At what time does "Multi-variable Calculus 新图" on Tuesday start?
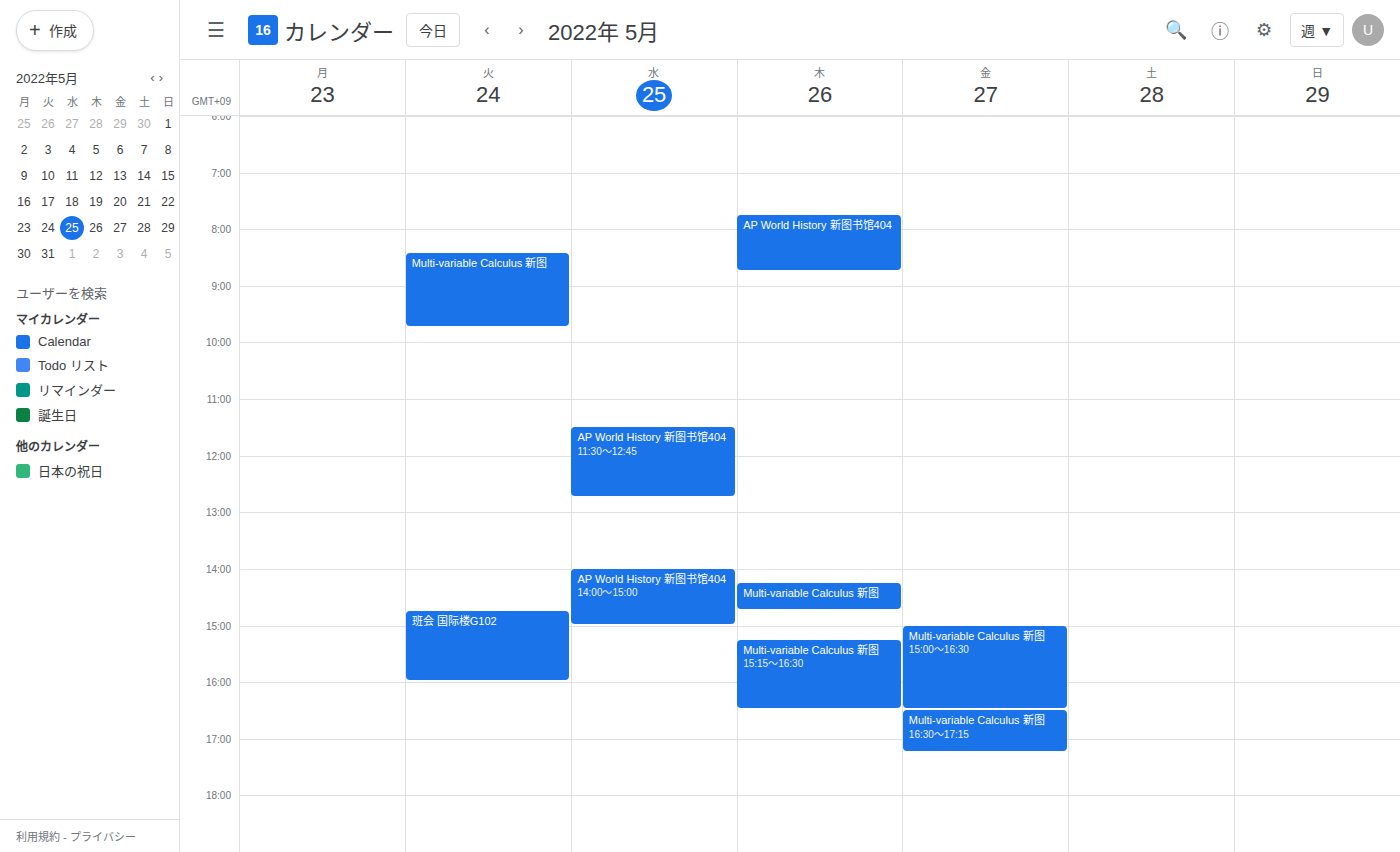
08:25